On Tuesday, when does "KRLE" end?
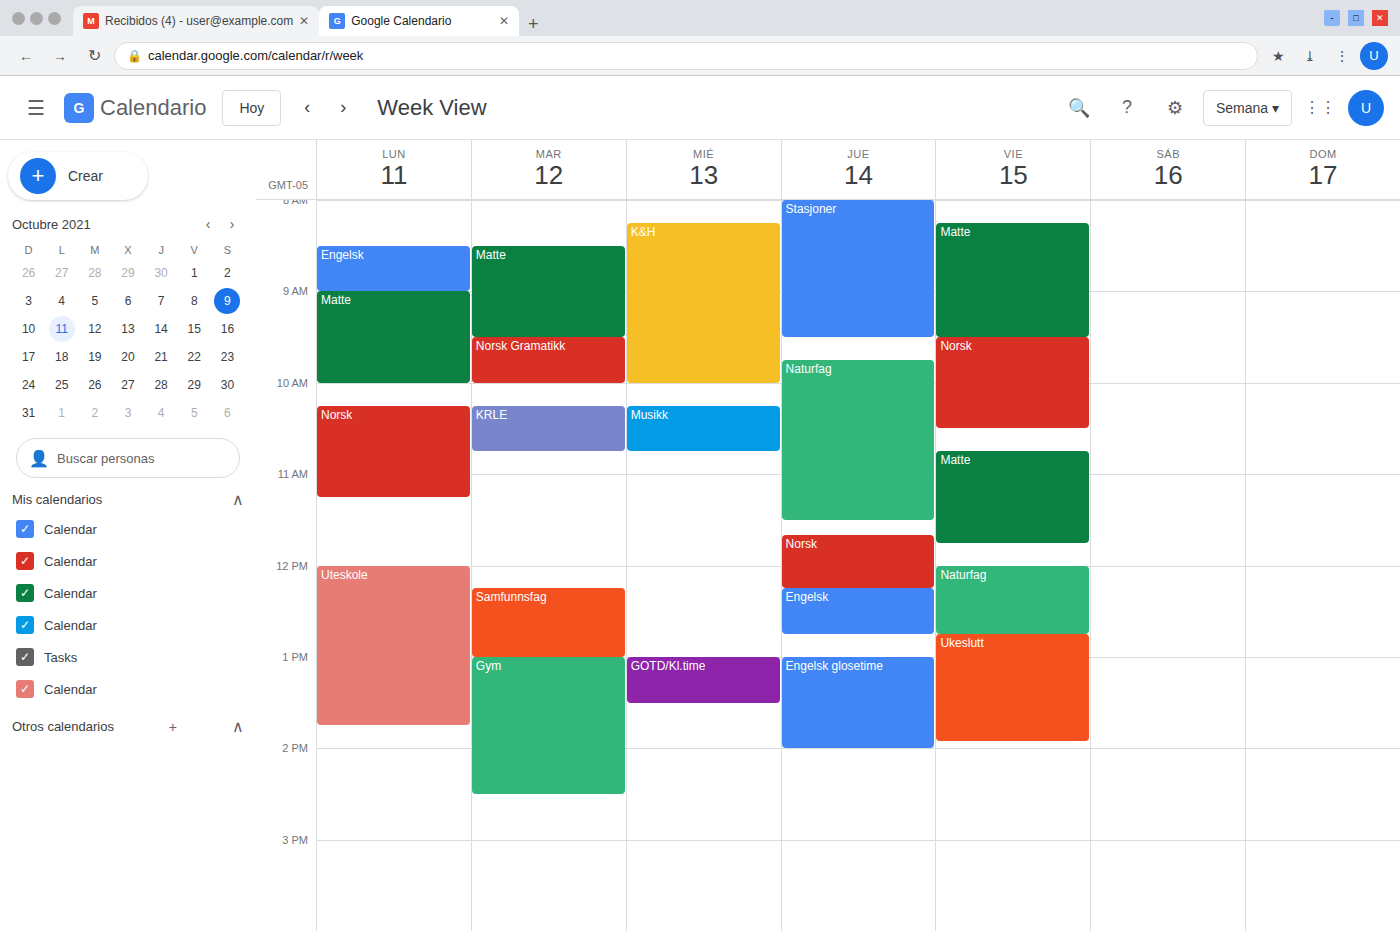
10:45 AM